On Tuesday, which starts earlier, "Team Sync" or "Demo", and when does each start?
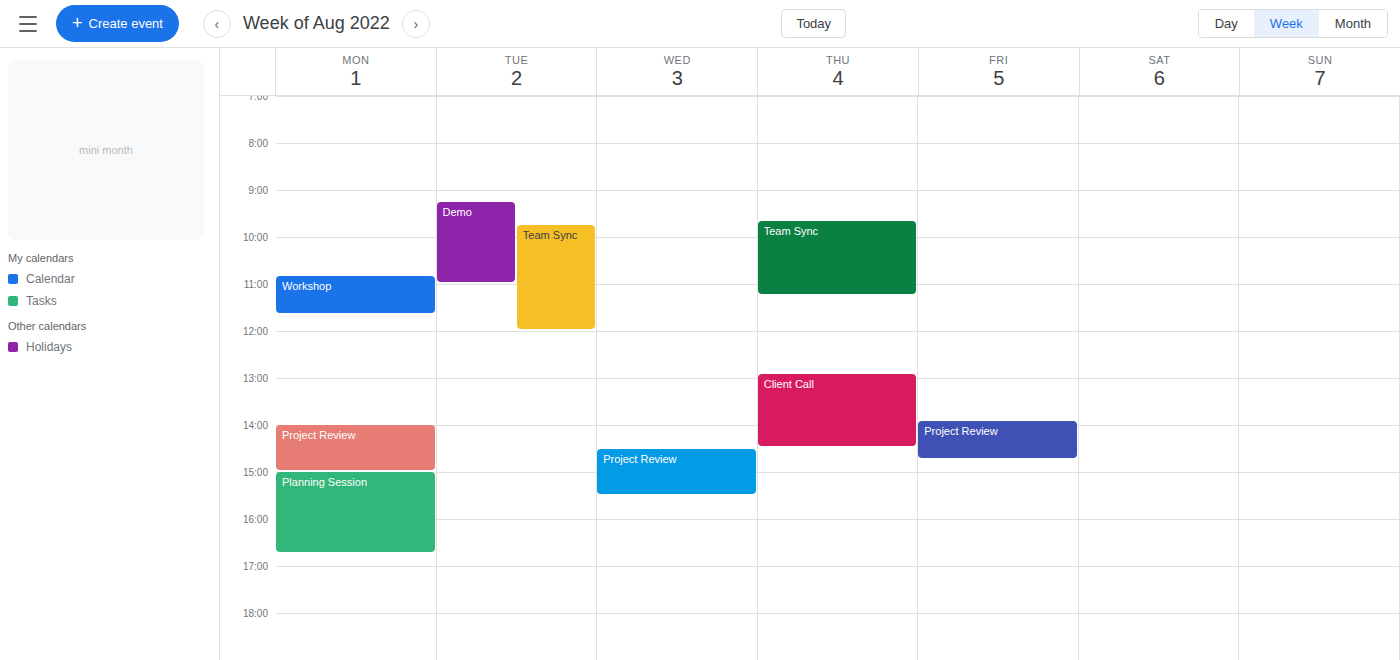
"Demo" 9:15 AM; "Team Sync" 9:45 AM.